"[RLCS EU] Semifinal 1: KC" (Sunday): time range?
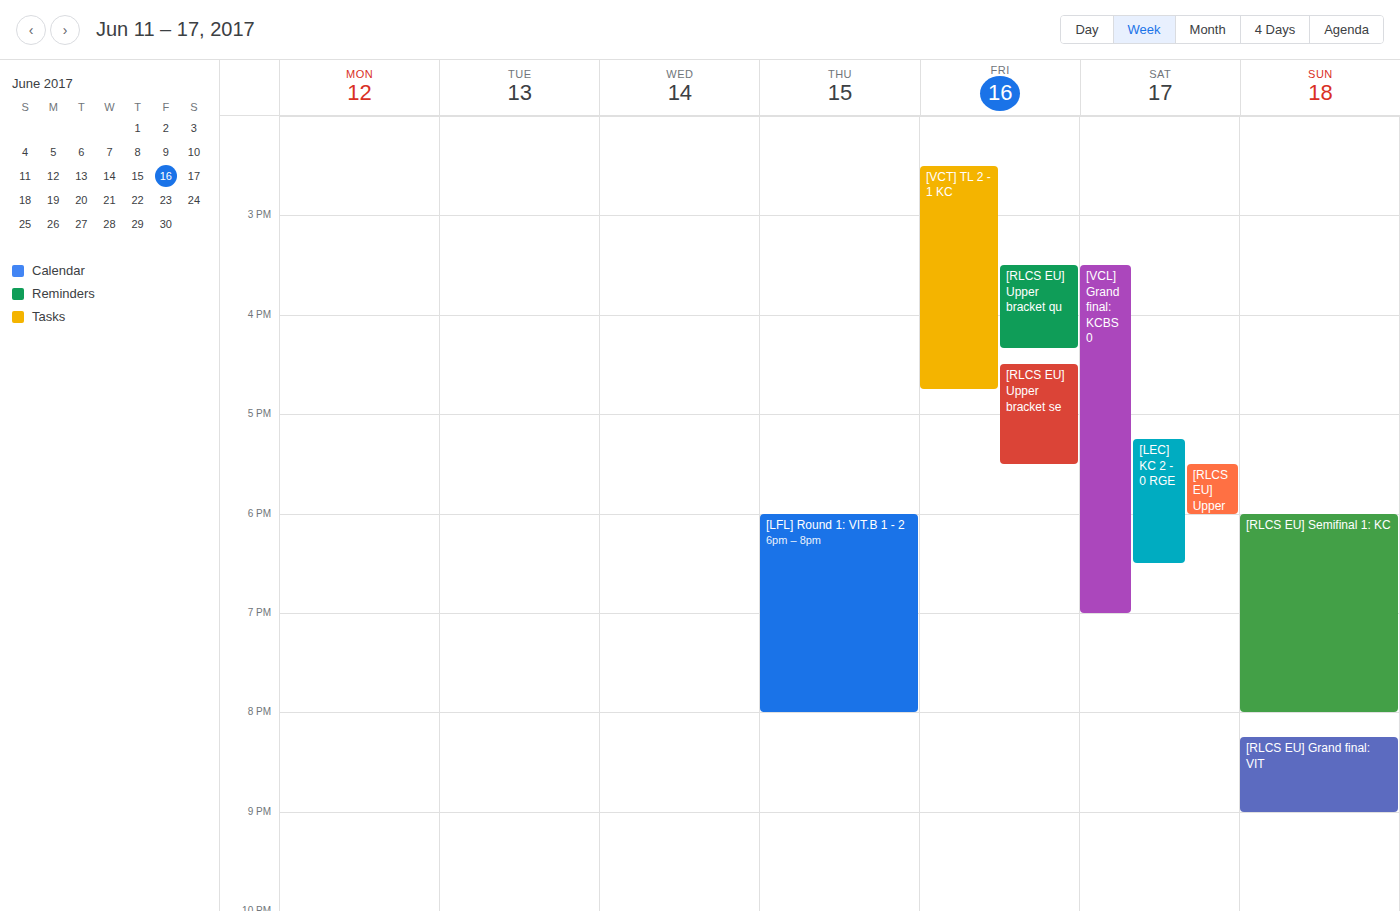
6:00 PM to 8:00 PM